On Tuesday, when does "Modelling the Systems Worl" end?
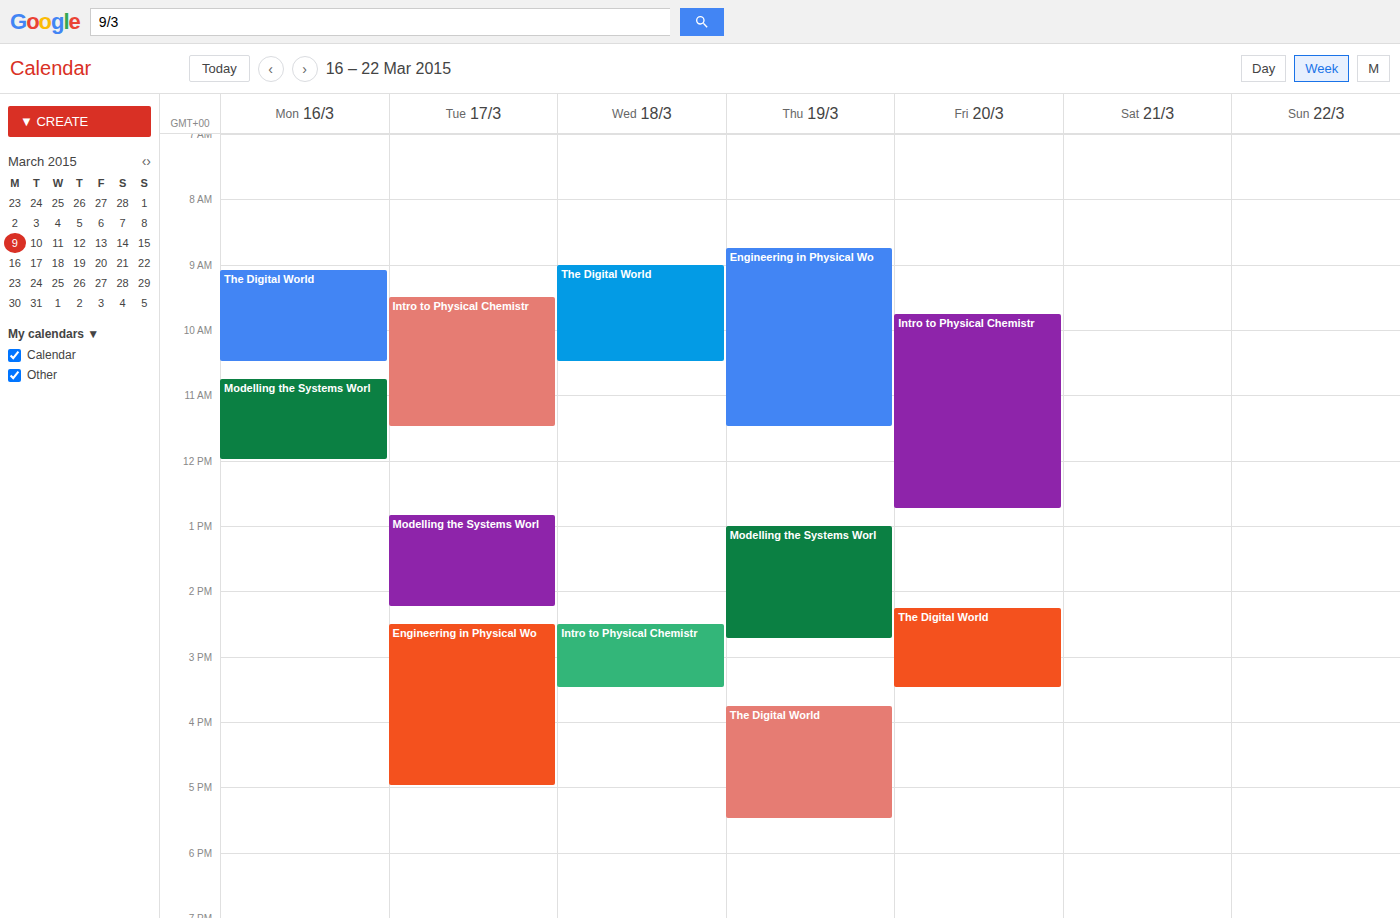
2:15 PM